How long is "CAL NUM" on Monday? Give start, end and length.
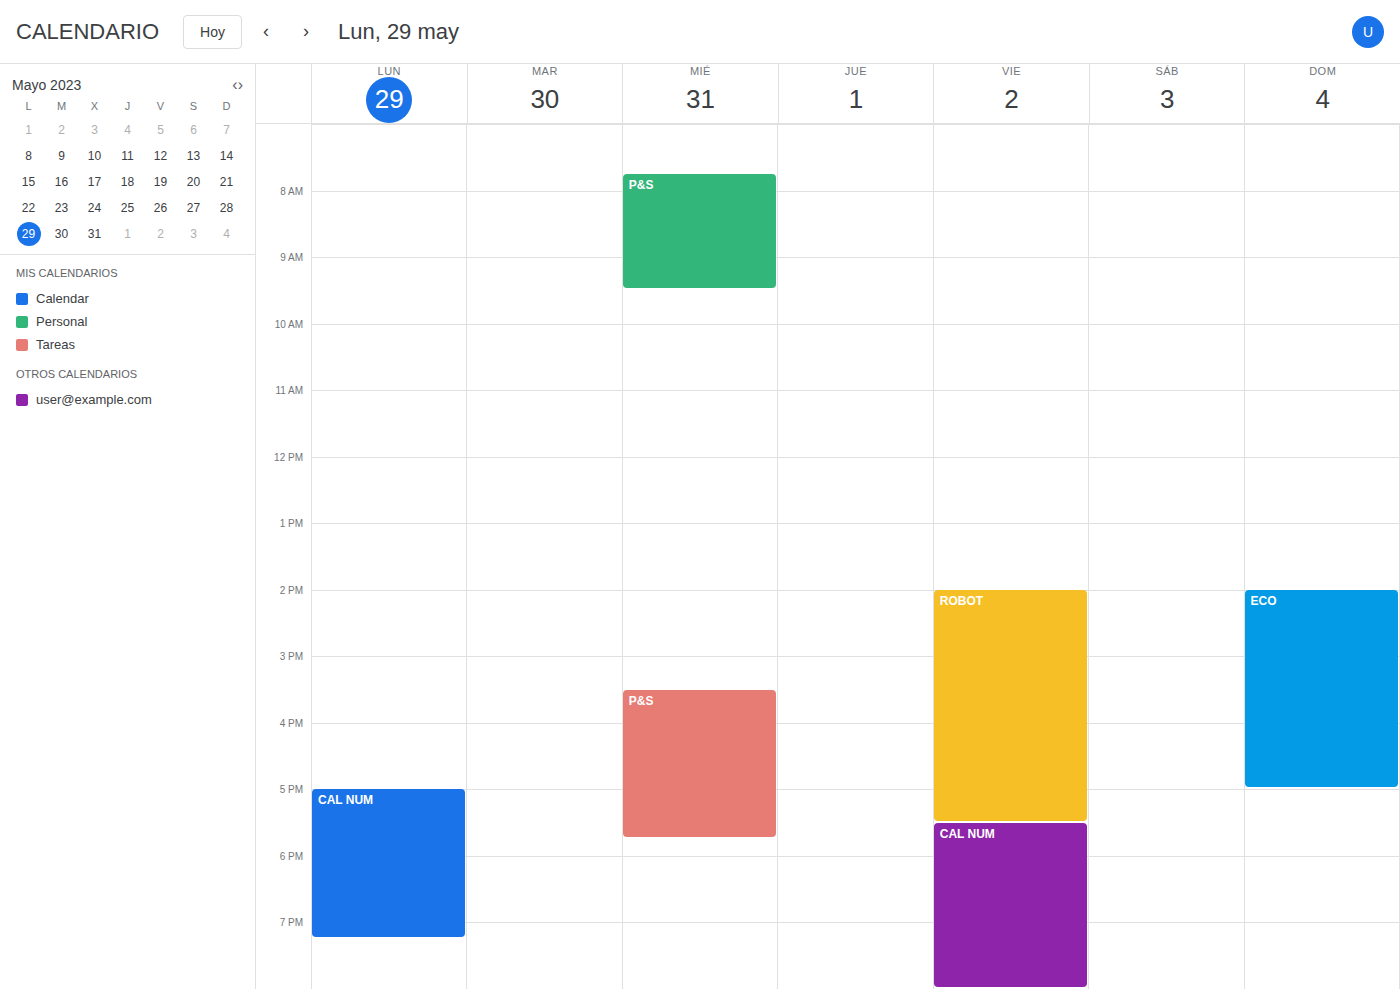
5:00 PM to 7:15 PM, 2 hours 15 minutes